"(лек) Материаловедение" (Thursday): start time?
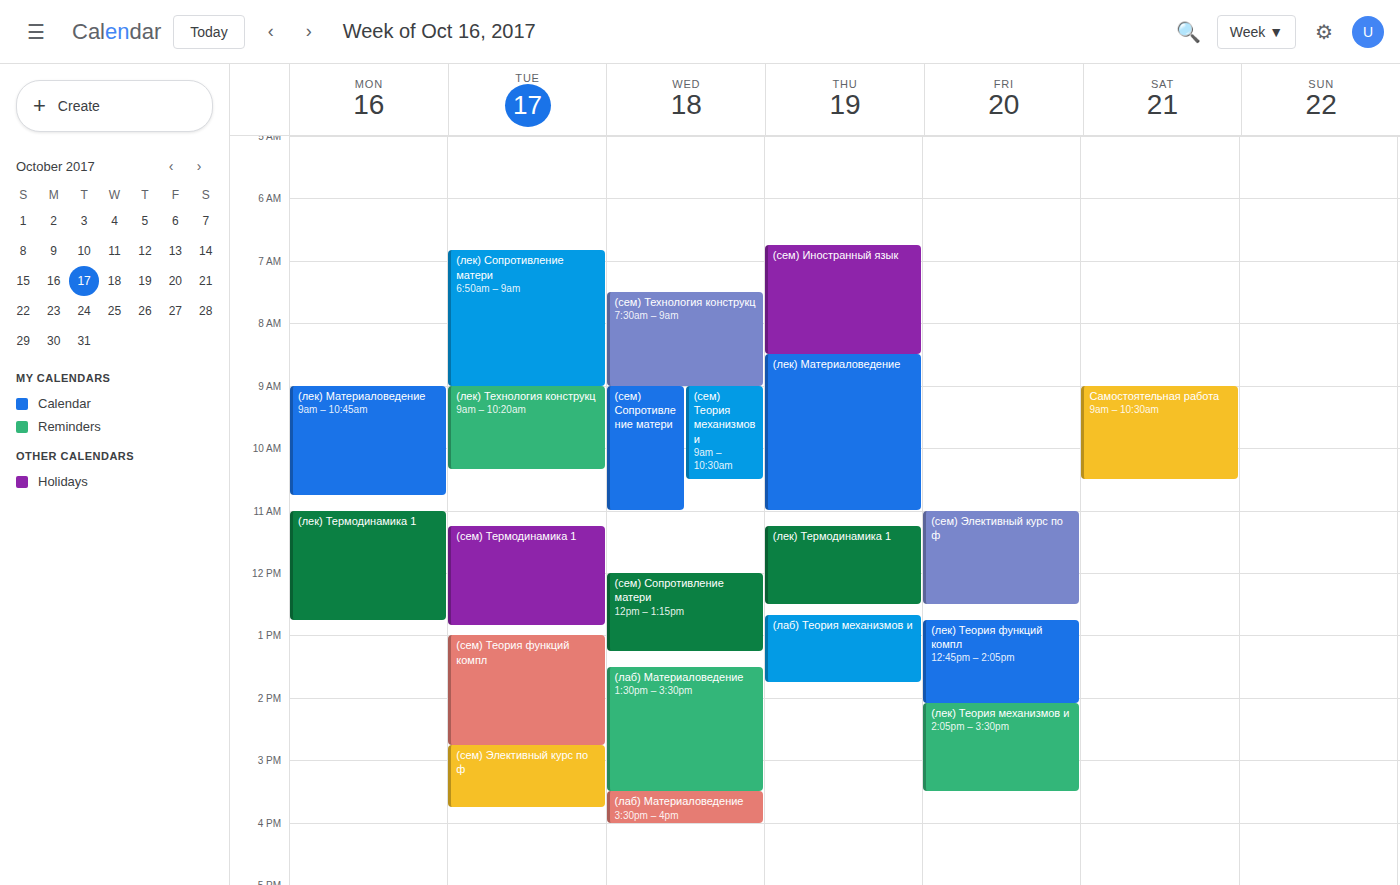
8:30 AM